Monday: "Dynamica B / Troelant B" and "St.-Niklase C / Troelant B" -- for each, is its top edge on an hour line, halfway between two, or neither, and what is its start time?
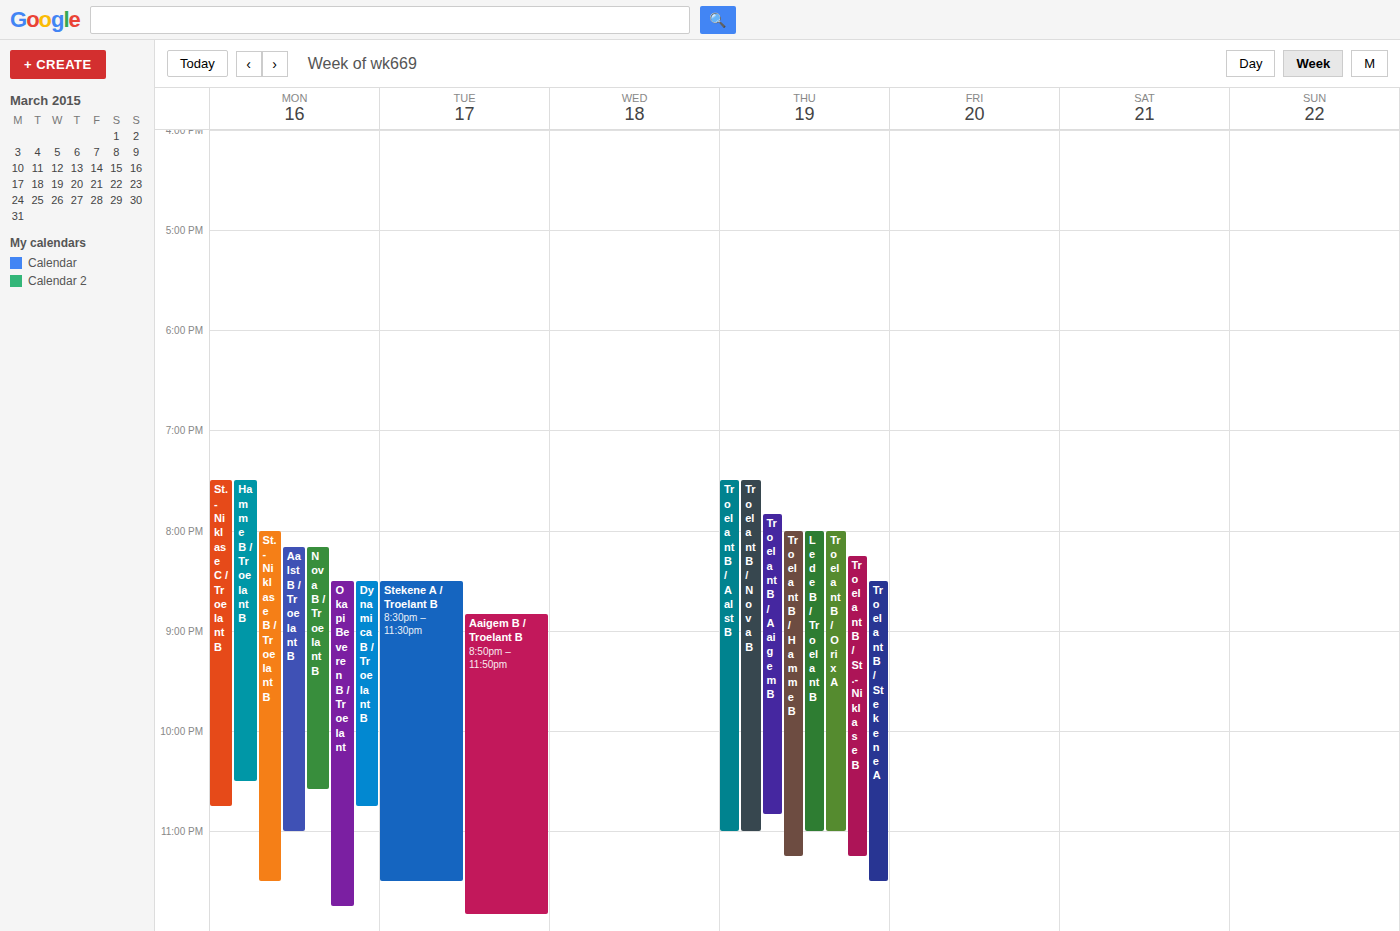
"Dynamica B / Troelant B": 8:30 PM, halfway between the 8 PM and 9 PM lines. "St.-Niklase C / Troelant B": 7:30 PM, halfway between the 7 PM and 8 PM lines.